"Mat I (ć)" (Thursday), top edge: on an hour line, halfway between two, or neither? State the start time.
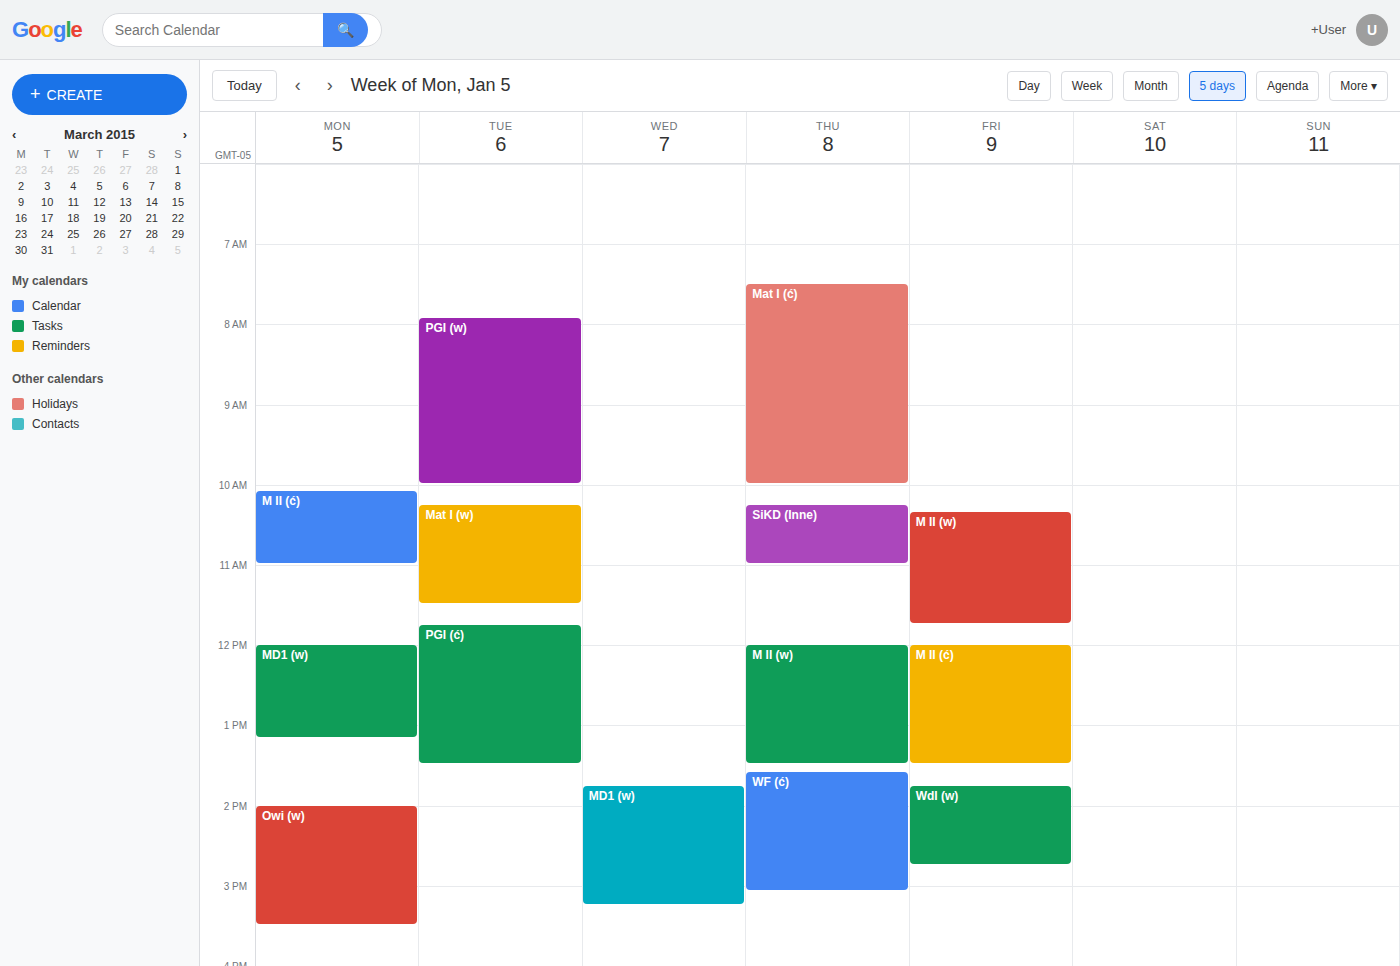
7:30 AM -- halfway between the 7 AM and 8 AM lines.